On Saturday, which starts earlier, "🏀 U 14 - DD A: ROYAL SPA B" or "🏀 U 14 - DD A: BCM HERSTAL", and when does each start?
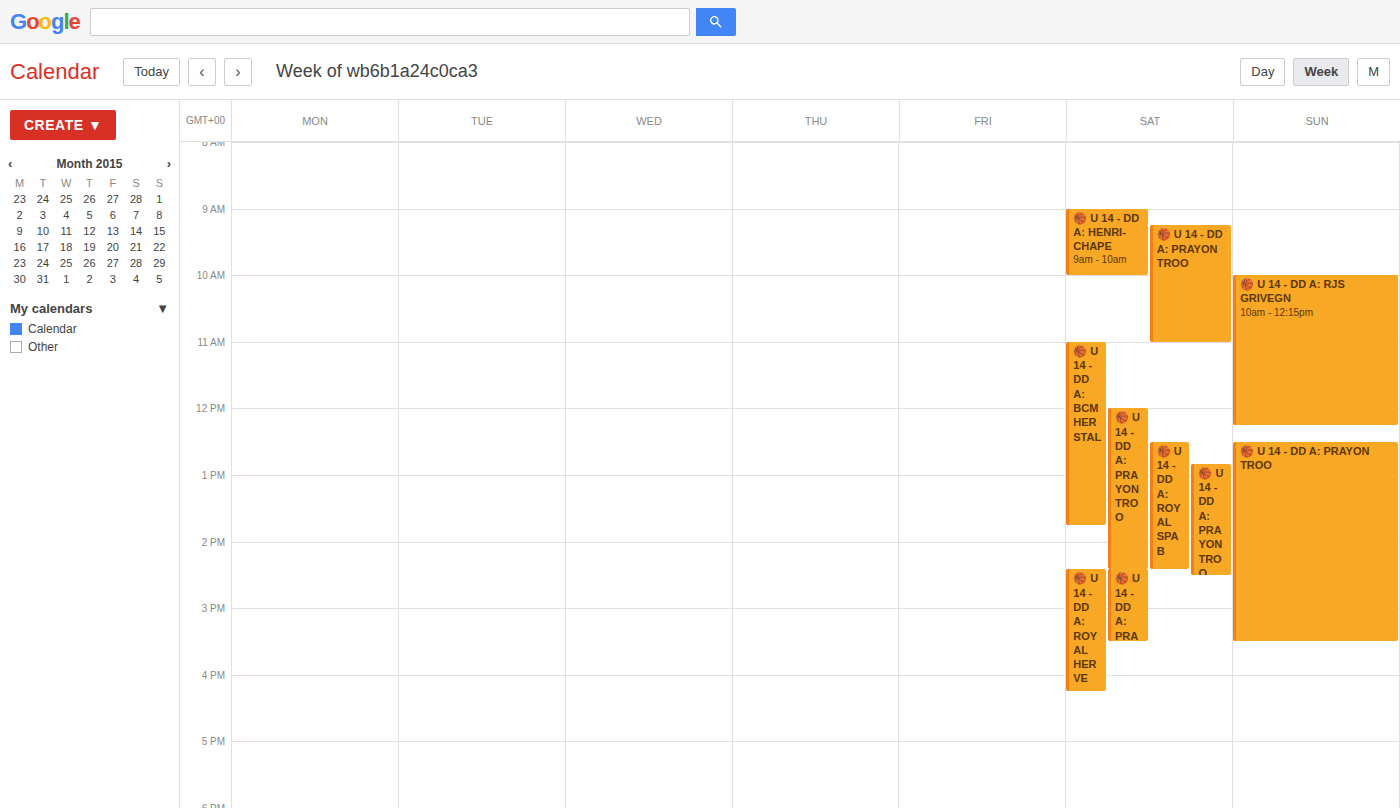
"🏀 U 14 - DD A: BCM HERSTAL" 11:00 AM; "🏀 U 14 - DD A: ROYAL SPA B" 12:30 PM.